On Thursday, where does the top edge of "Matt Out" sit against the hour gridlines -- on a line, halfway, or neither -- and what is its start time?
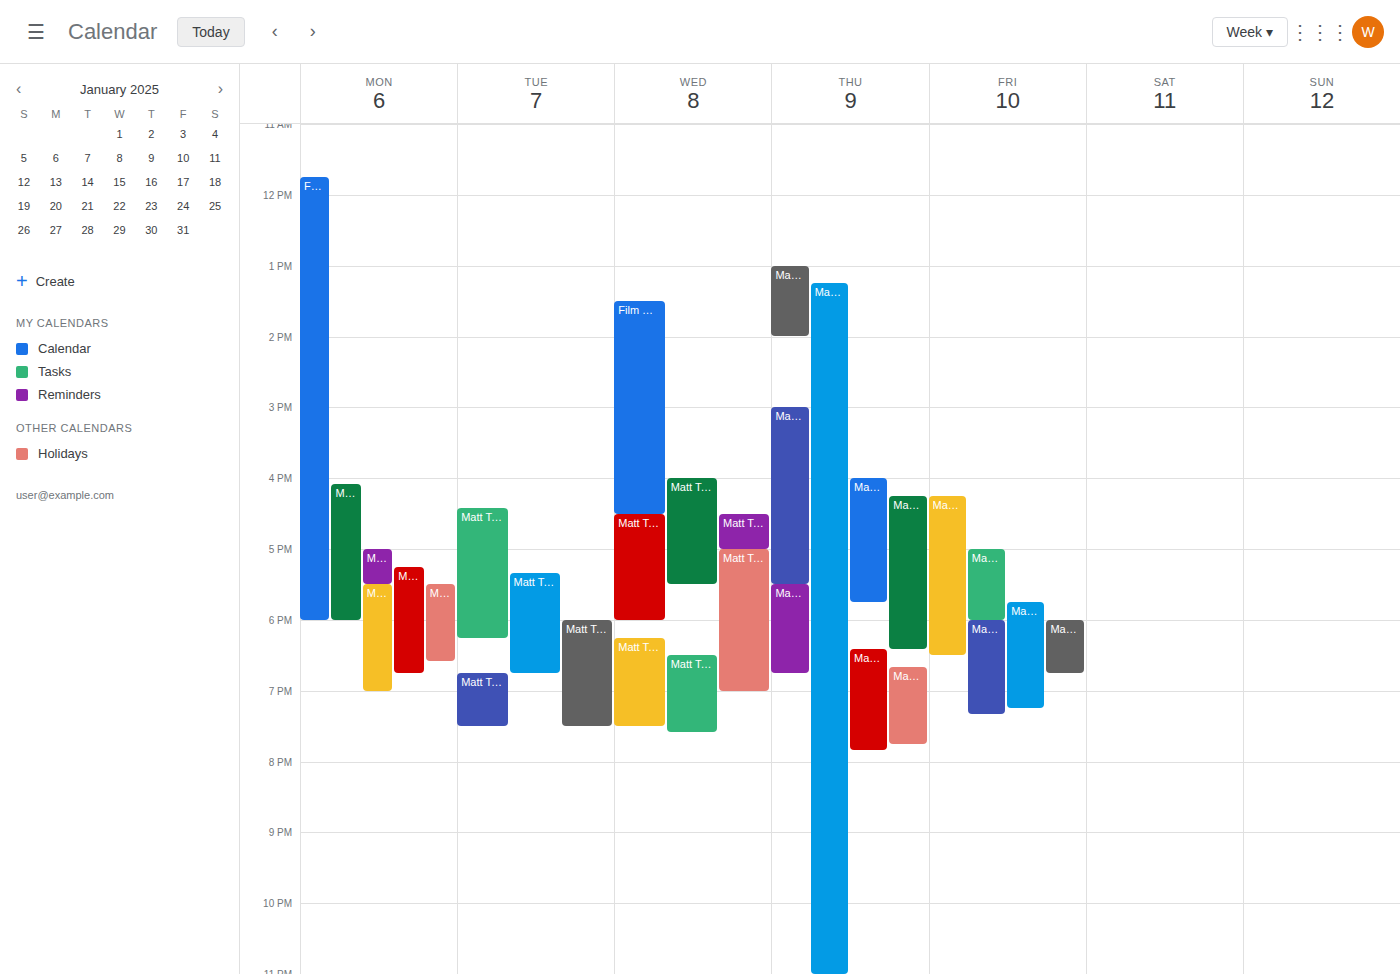
1:15 PM -- neither: a quarter of the way from the 1 PM line to the 2 PM line.